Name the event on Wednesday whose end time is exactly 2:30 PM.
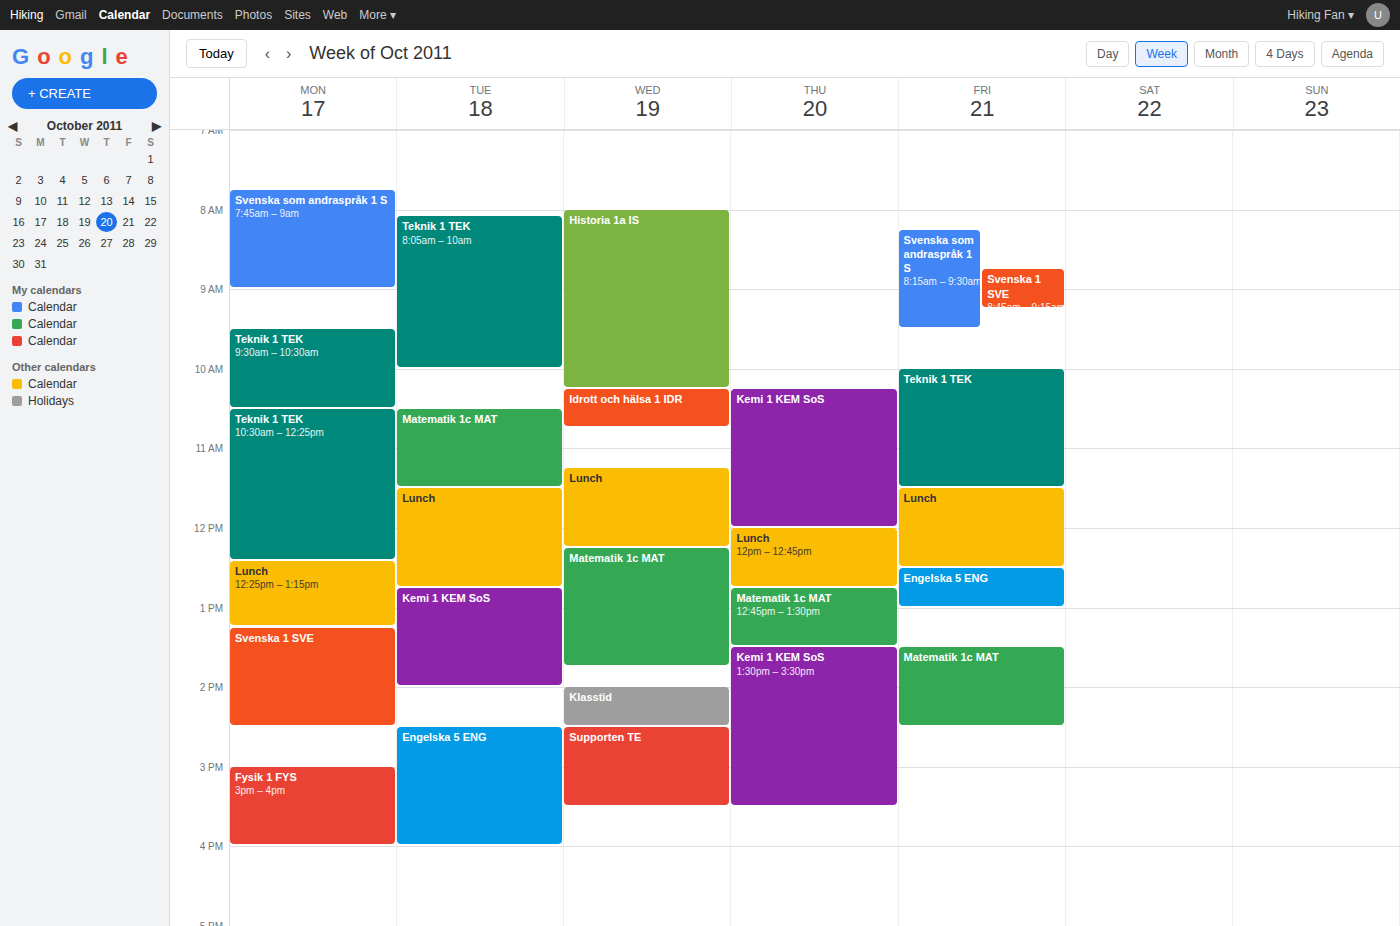
"Klasstid"